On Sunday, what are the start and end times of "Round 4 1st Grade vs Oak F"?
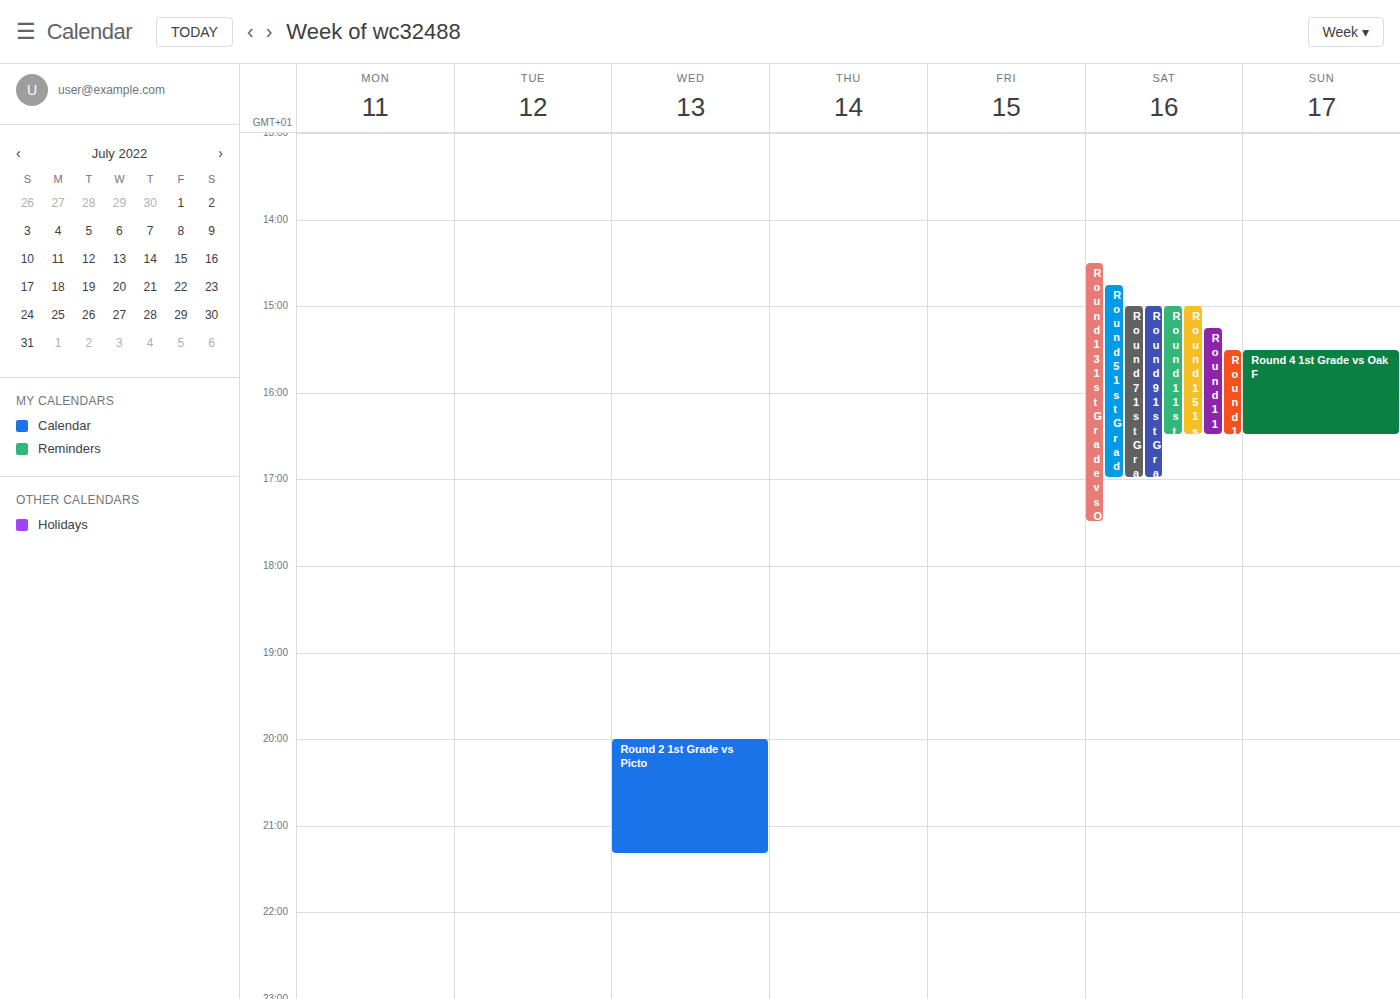
3:30 PM to 4:30 PM